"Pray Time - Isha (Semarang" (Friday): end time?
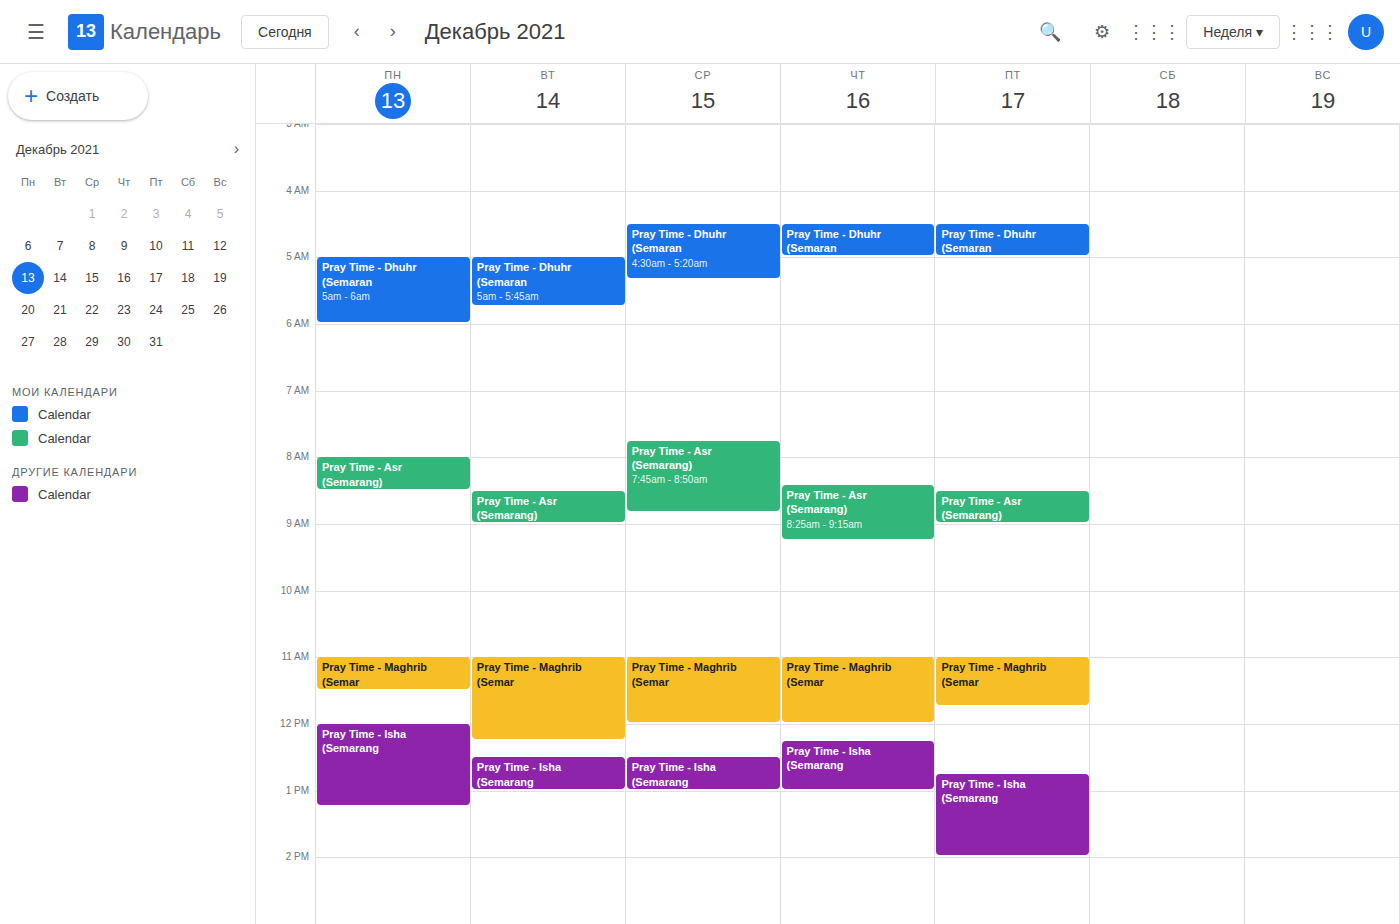
2:00 PM